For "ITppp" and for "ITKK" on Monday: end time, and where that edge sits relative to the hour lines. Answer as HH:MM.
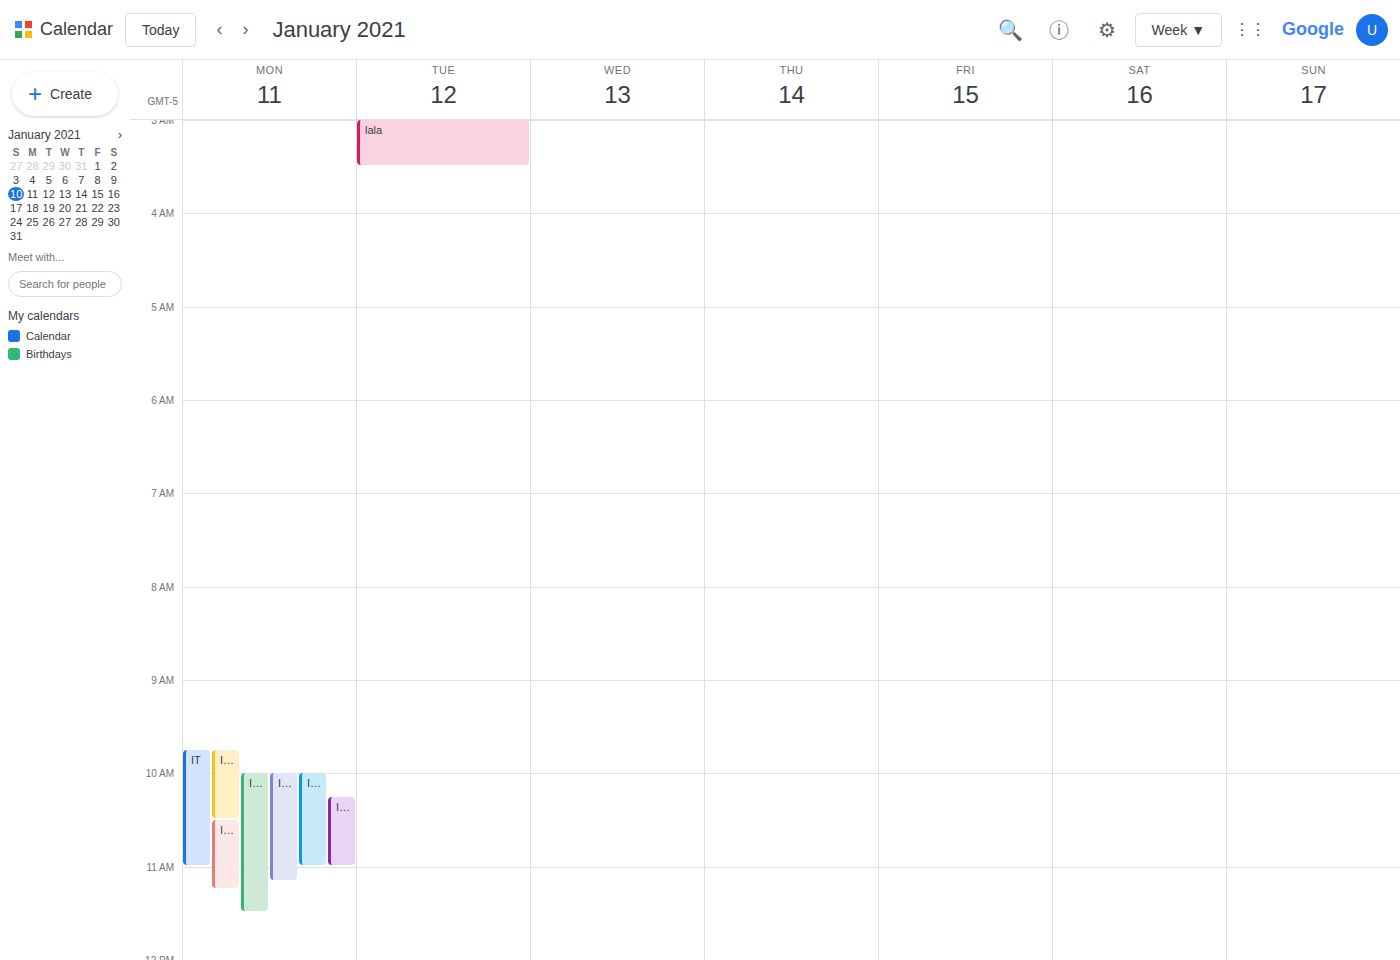
"ITppp": 11:00, exactly on the 11:00 line. "ITKK": 11:30, halfway between the 11:00 and 12:00 lines.